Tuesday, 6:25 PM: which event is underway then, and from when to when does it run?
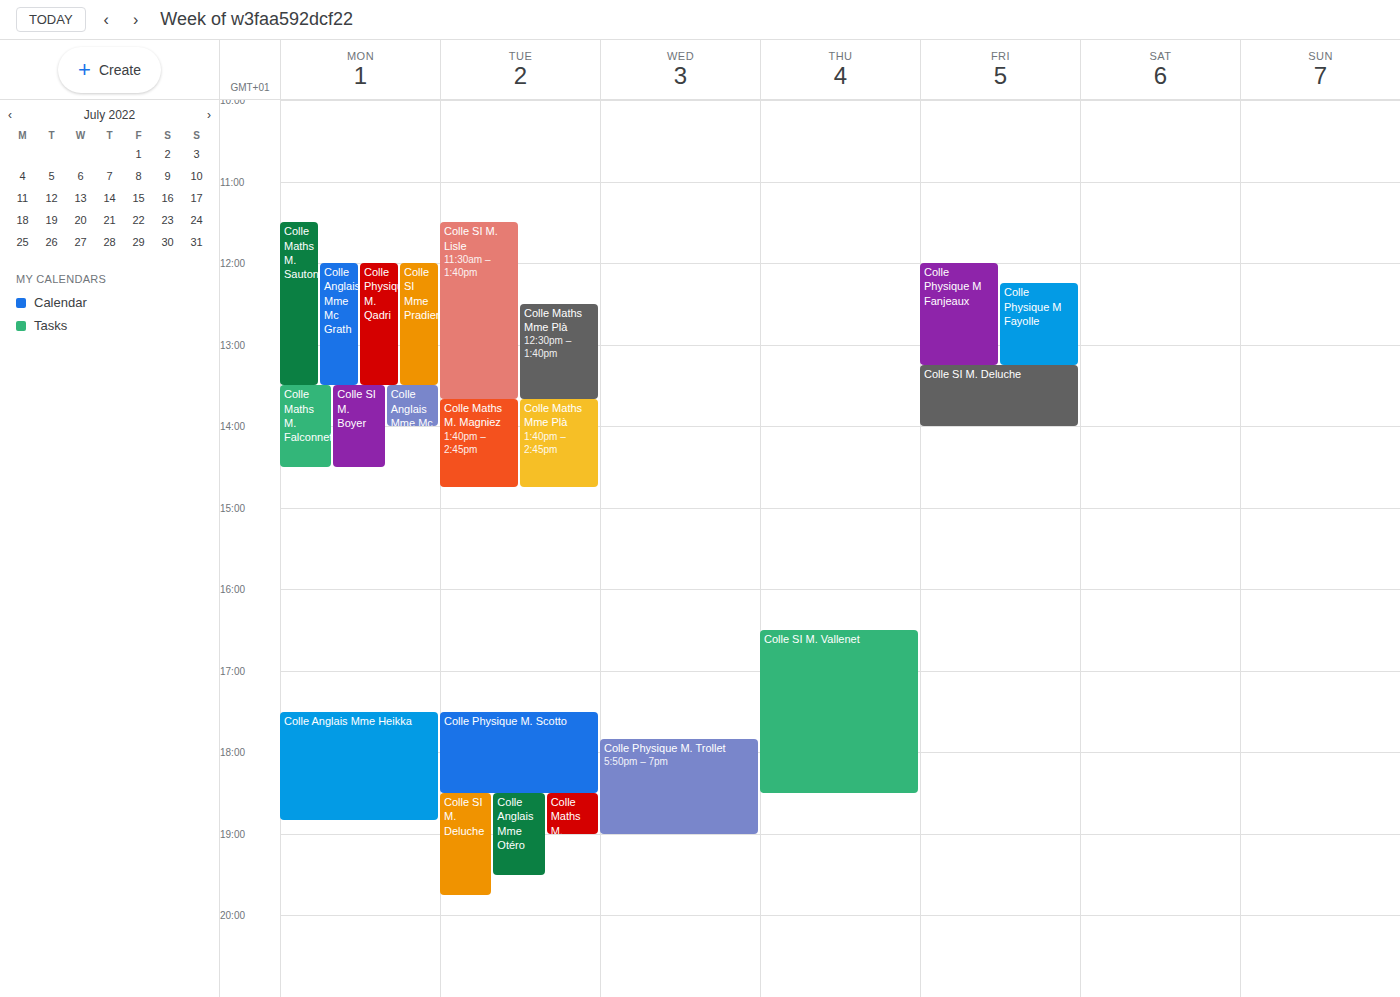
"Colle Physique M. Scotto", 5:30 PM to 6:30 PM